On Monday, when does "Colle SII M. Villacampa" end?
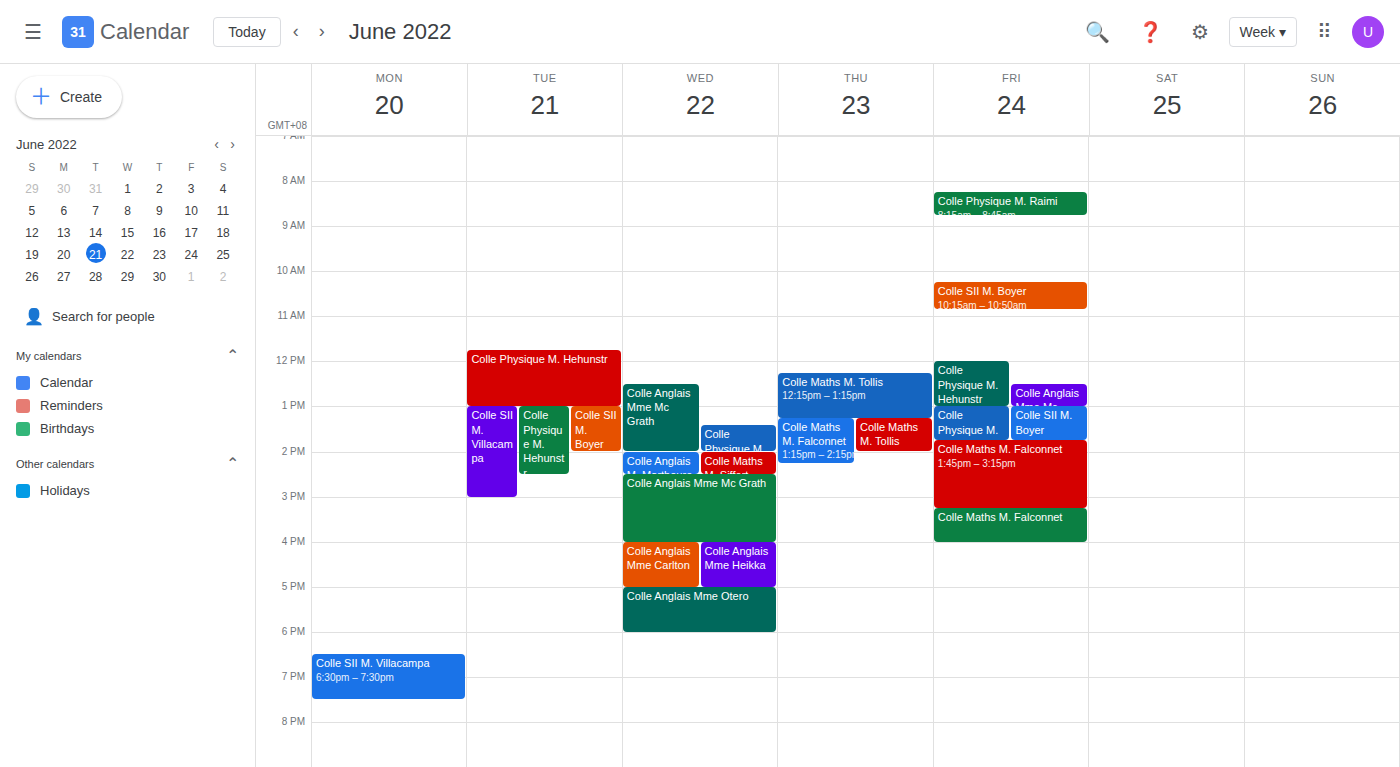
7:30 PM